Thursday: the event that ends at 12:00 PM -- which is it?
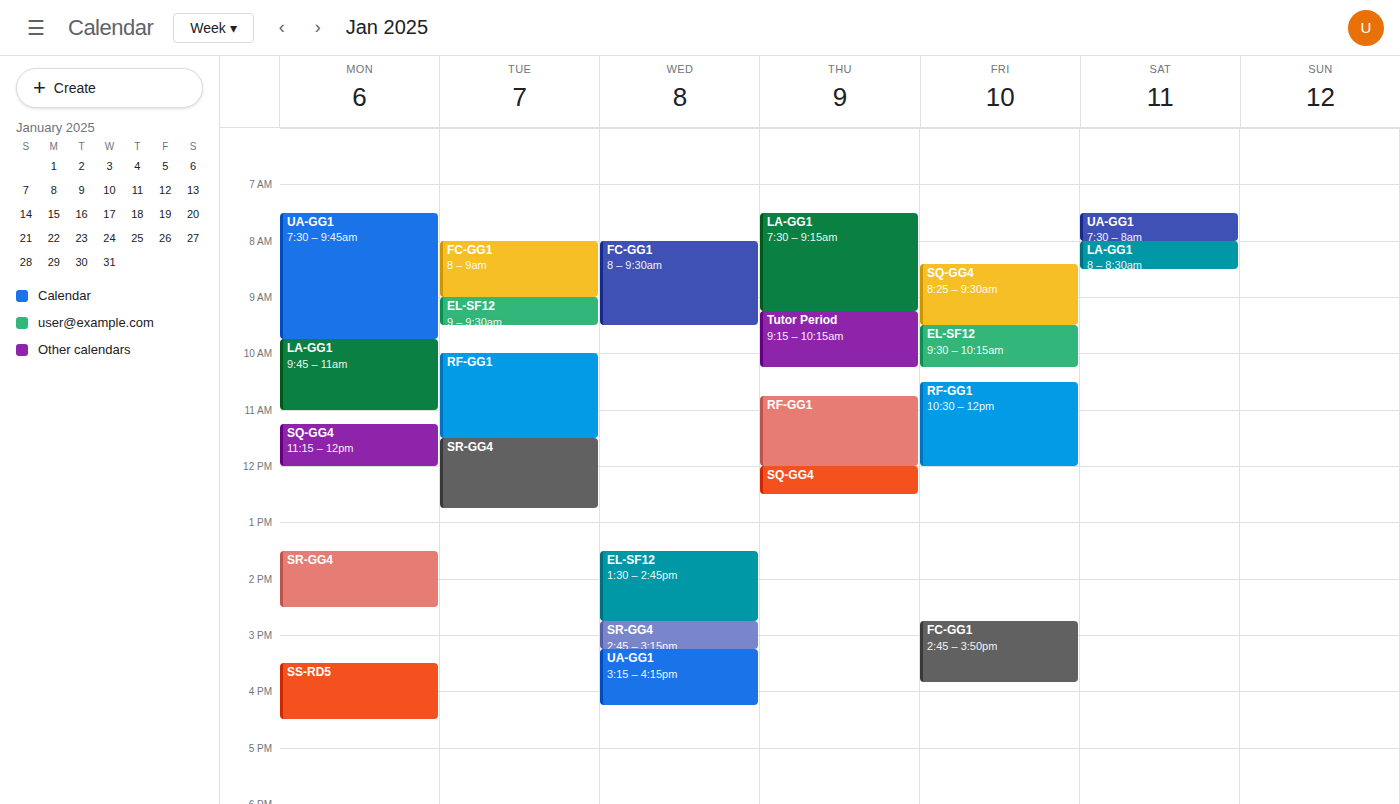
"RF-GG1"